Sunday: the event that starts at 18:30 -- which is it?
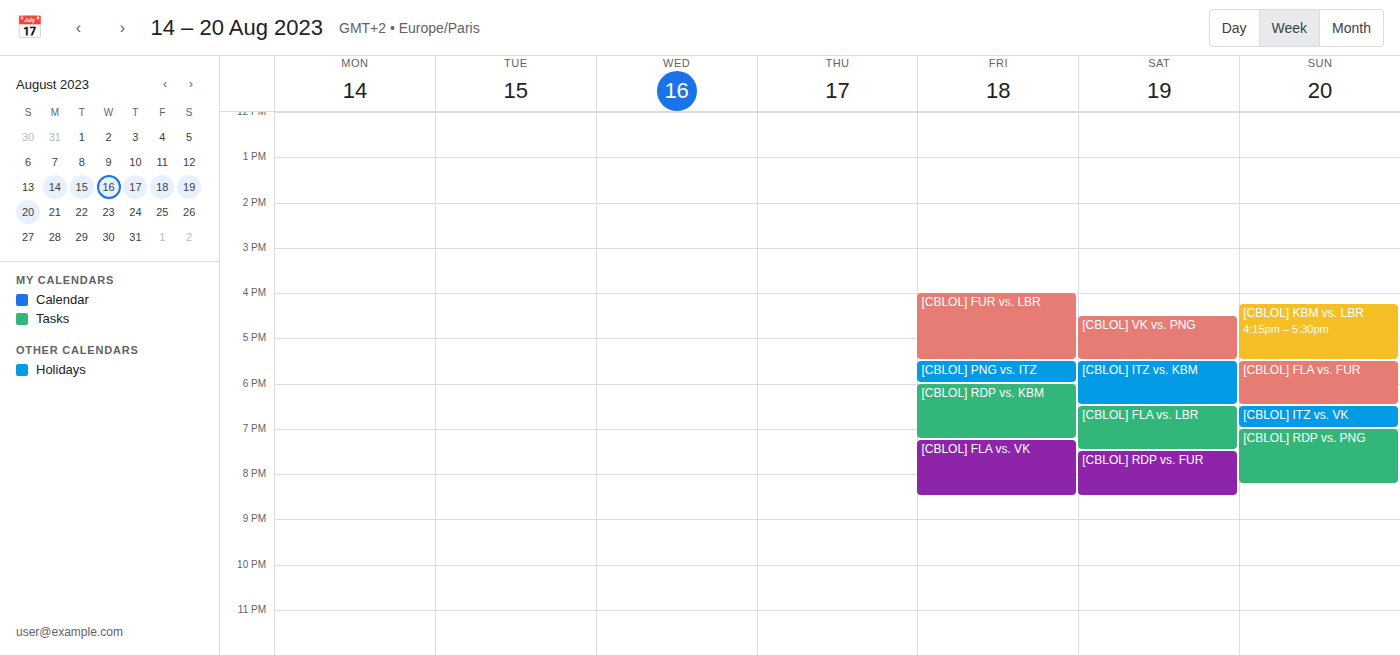
"[CBLOL] ITZ vs. VK"